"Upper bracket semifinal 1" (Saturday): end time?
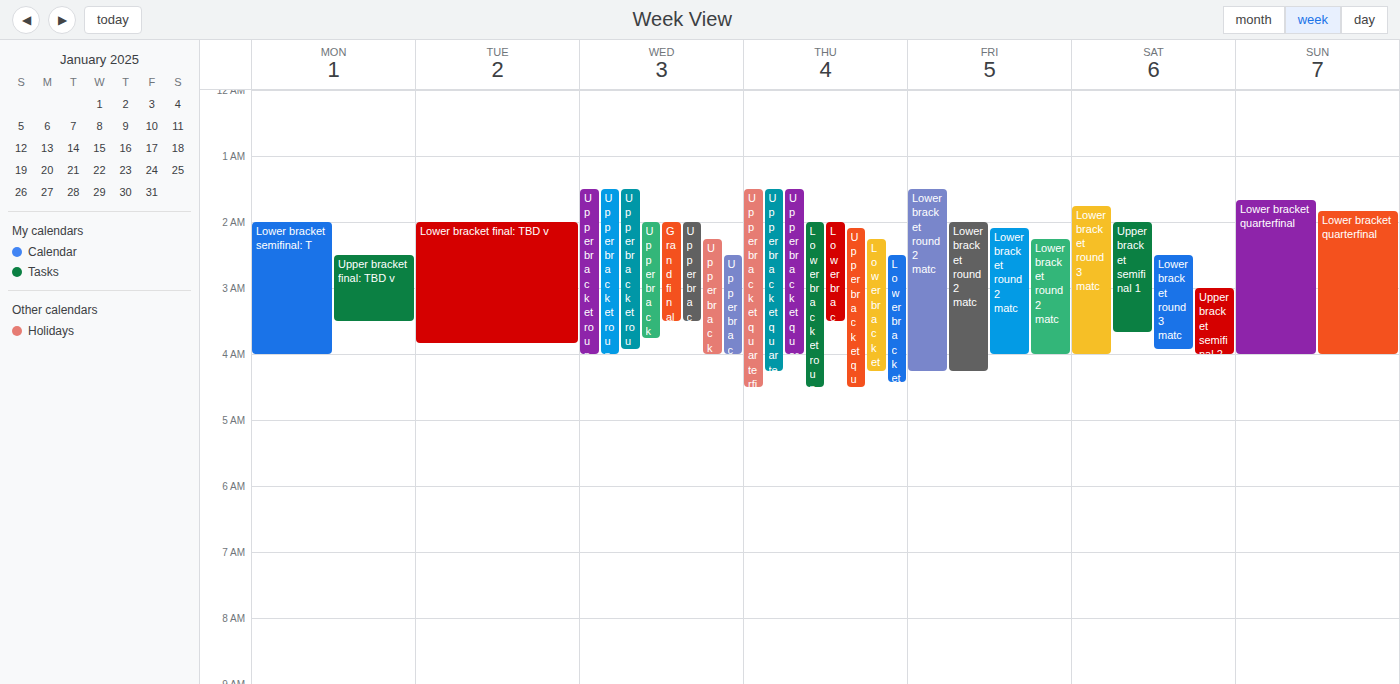
3:40 AM